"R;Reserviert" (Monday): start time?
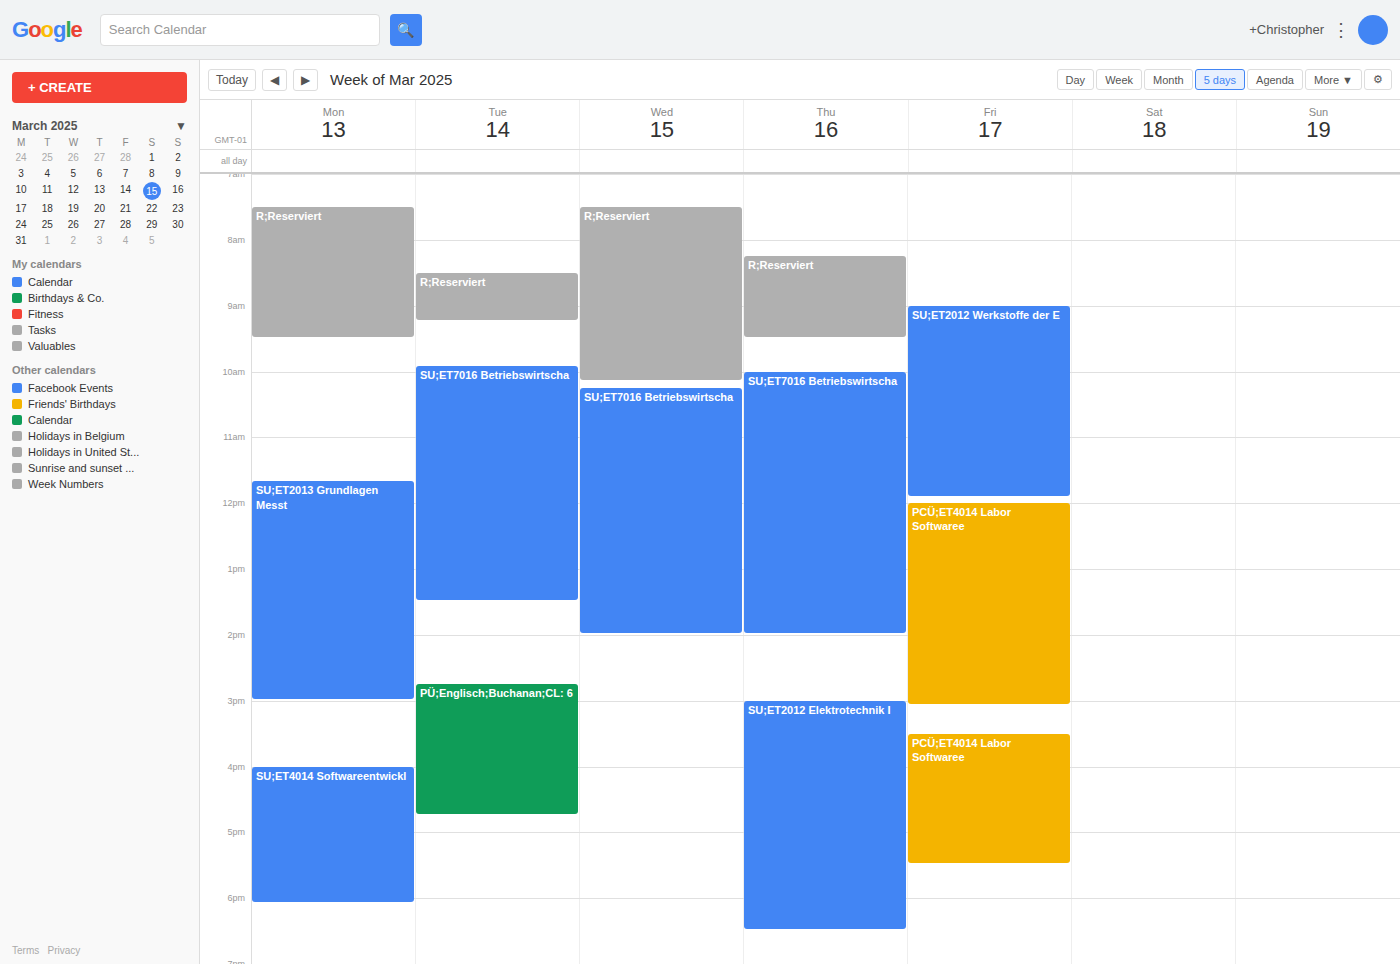
7:30 AM